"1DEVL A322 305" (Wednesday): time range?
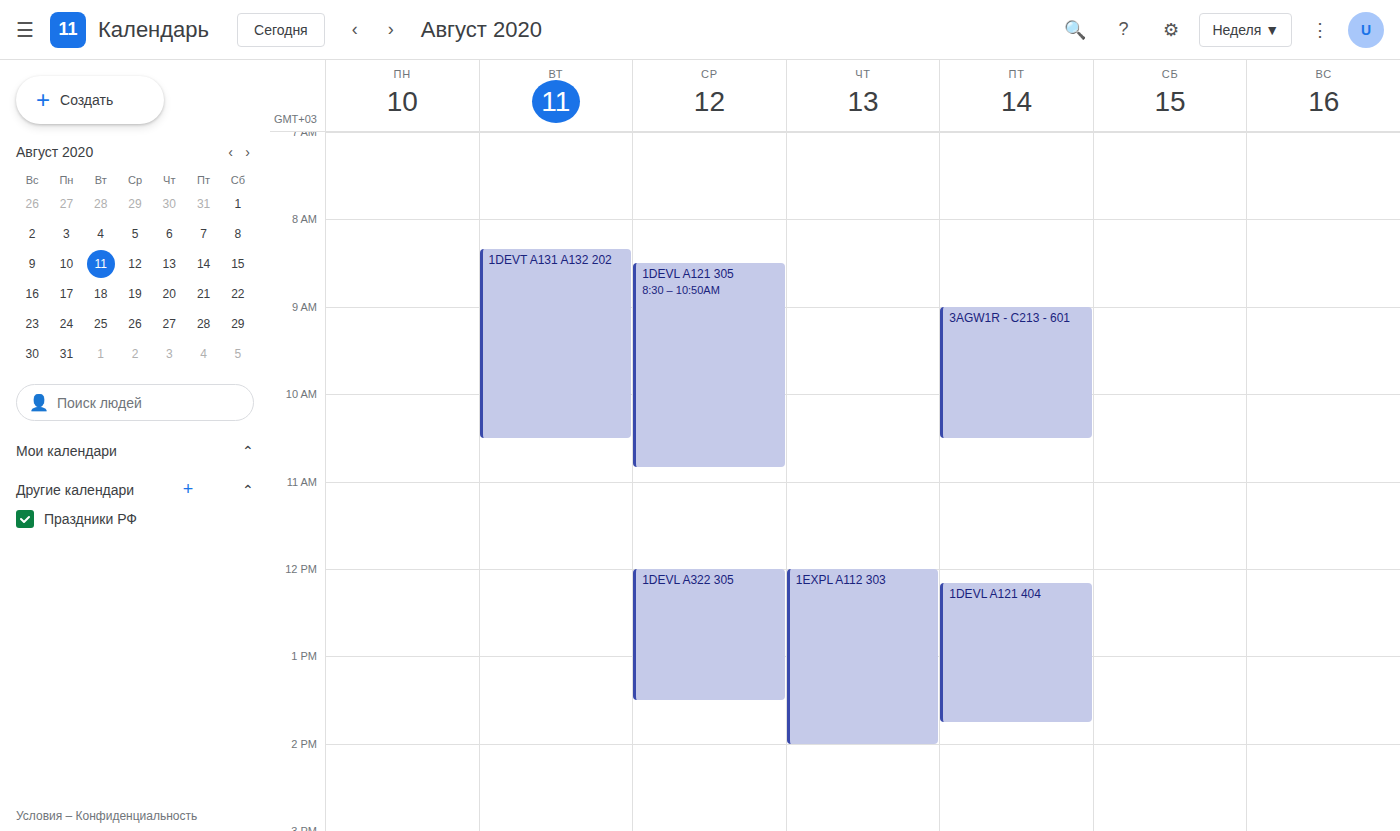
12:00 PM to 1:30 PM